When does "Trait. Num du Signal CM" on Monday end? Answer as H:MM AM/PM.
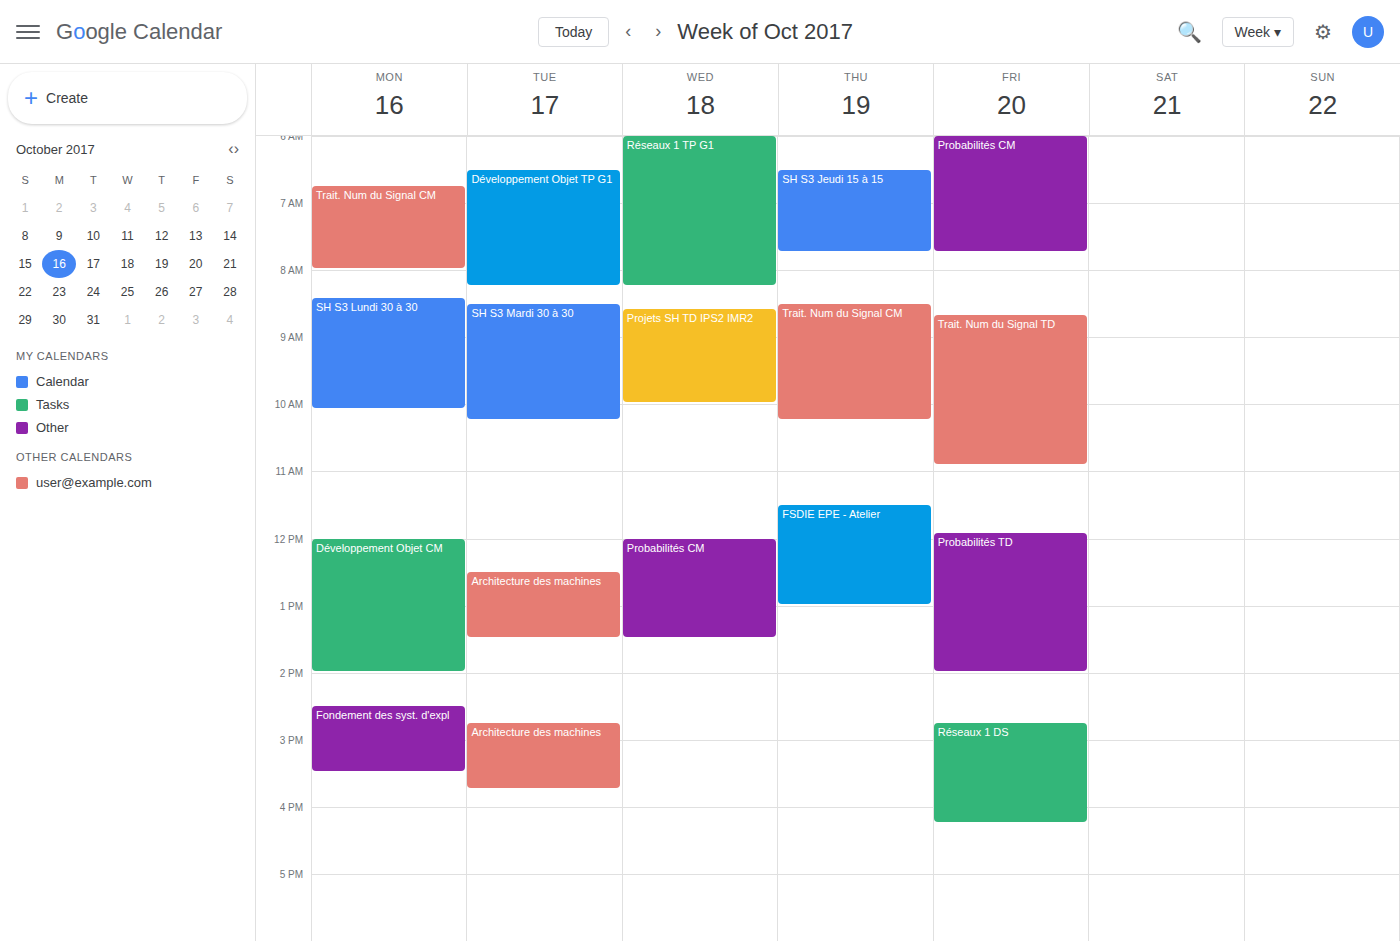
8:00 AM